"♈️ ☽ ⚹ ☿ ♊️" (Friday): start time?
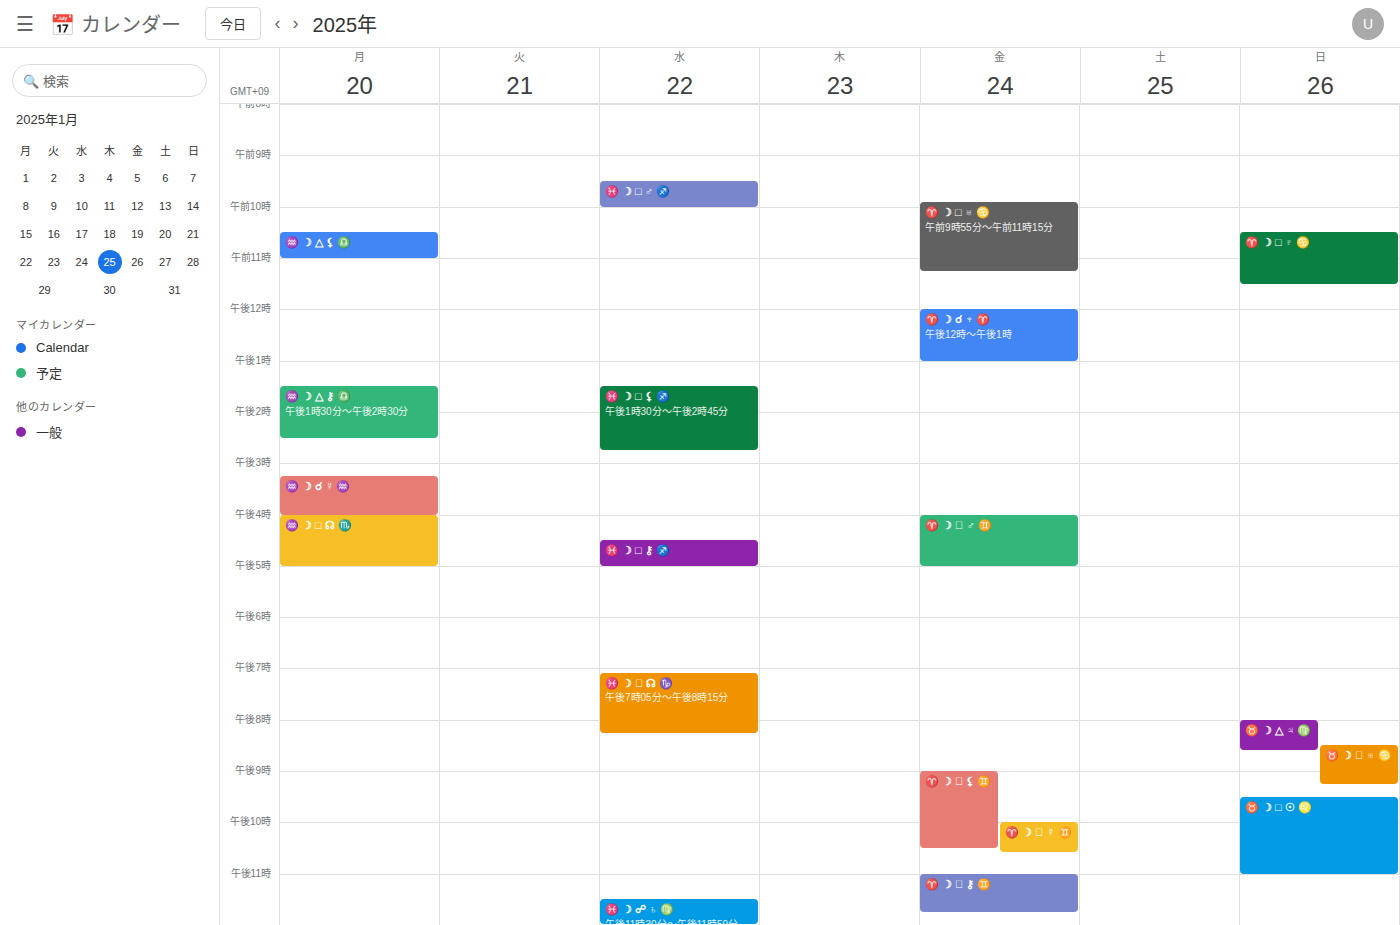
10:00 PM